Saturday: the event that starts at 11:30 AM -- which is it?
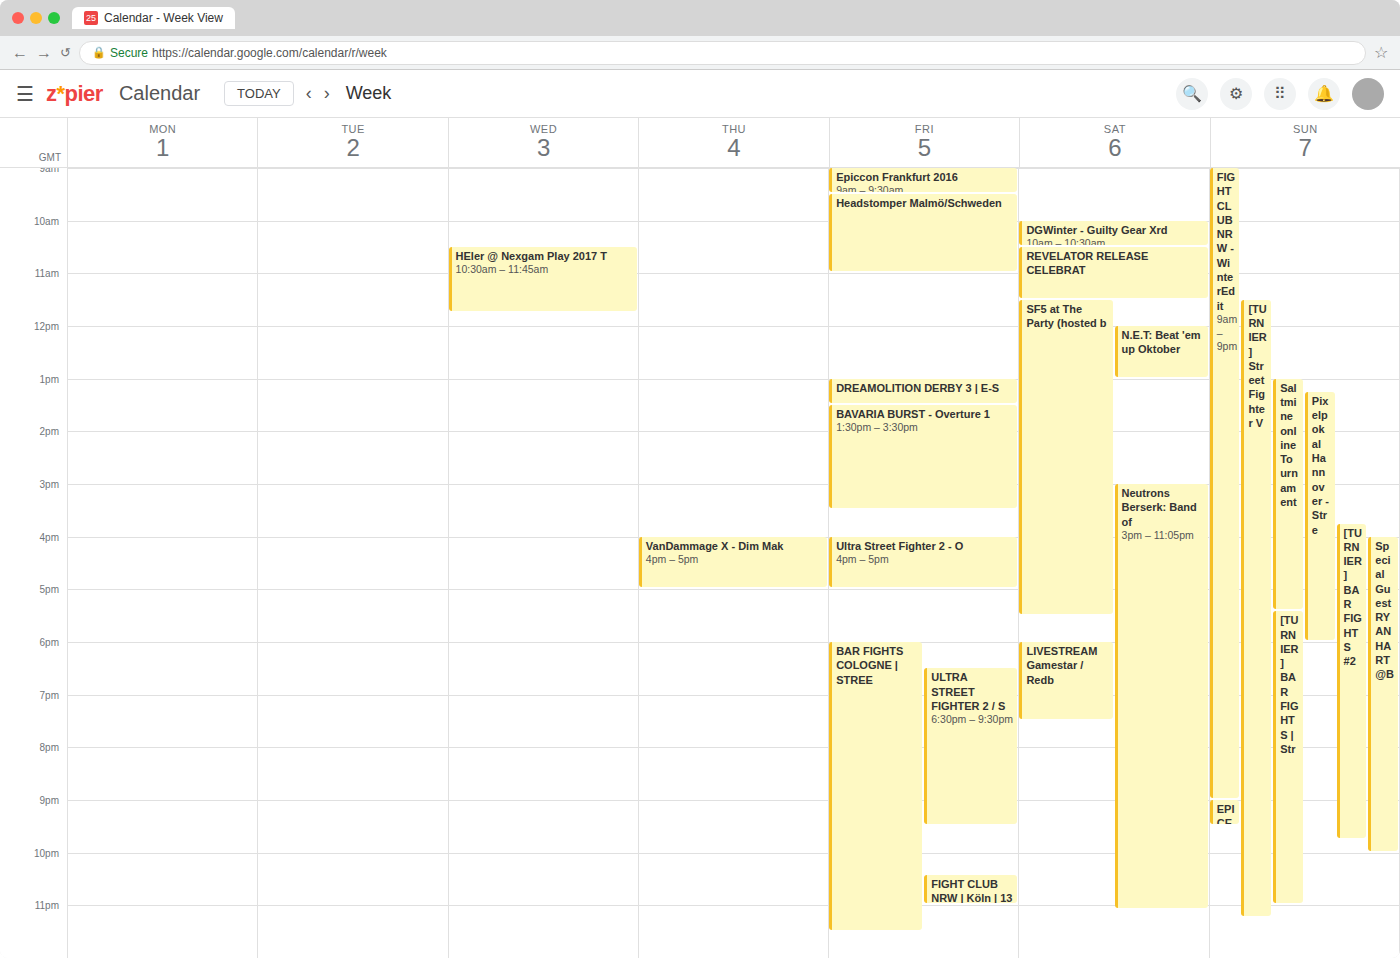
"SF5 at The Party (hosted b"